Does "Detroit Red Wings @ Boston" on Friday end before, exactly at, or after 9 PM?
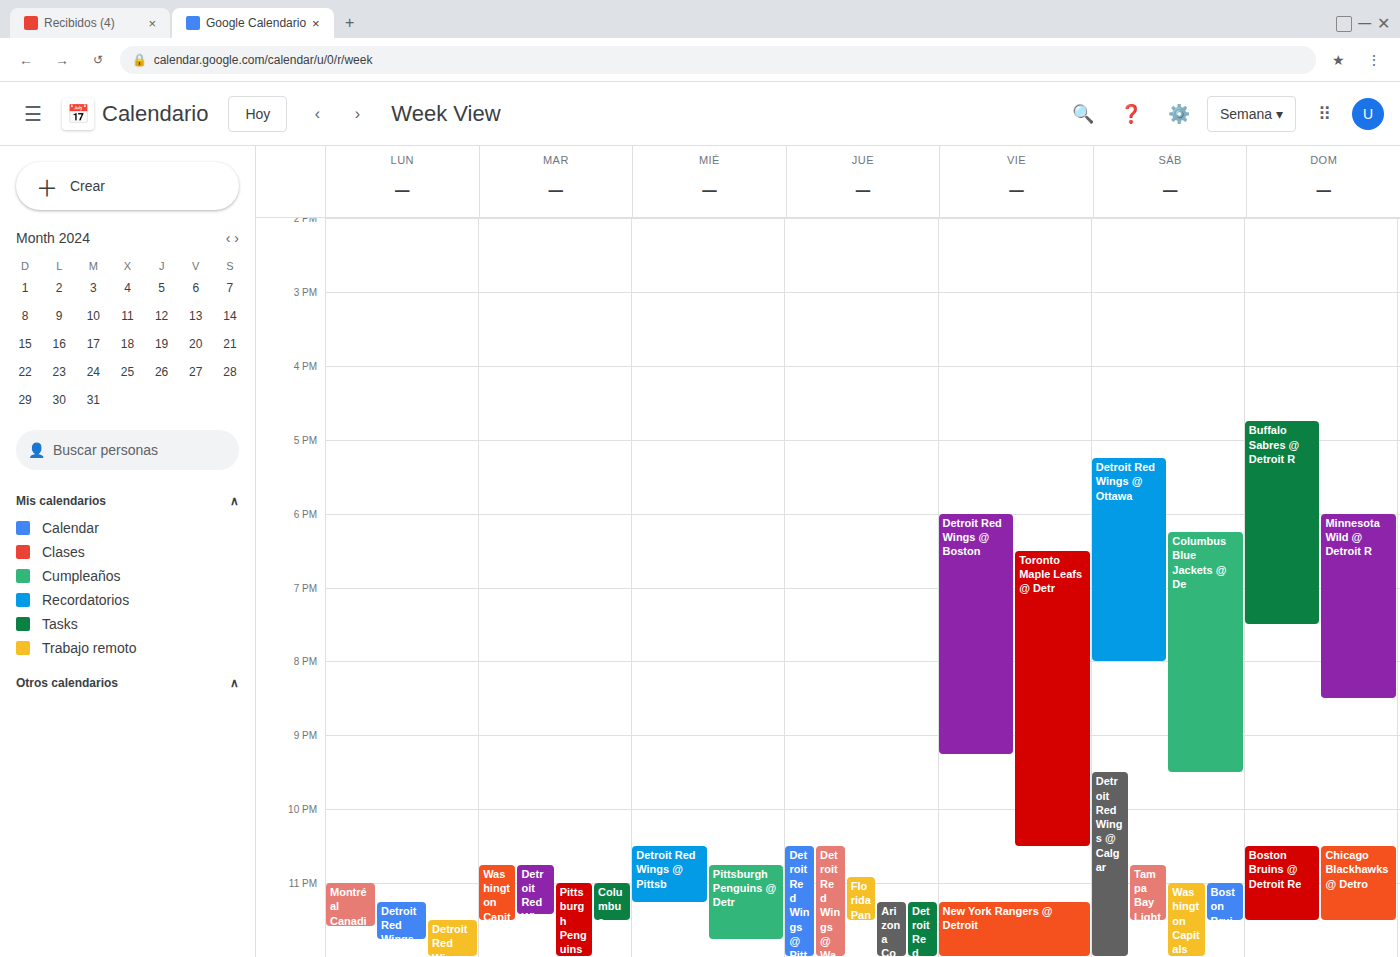
9:15 PM -- after 9 PM, 15 minutes below the 9 PM line.